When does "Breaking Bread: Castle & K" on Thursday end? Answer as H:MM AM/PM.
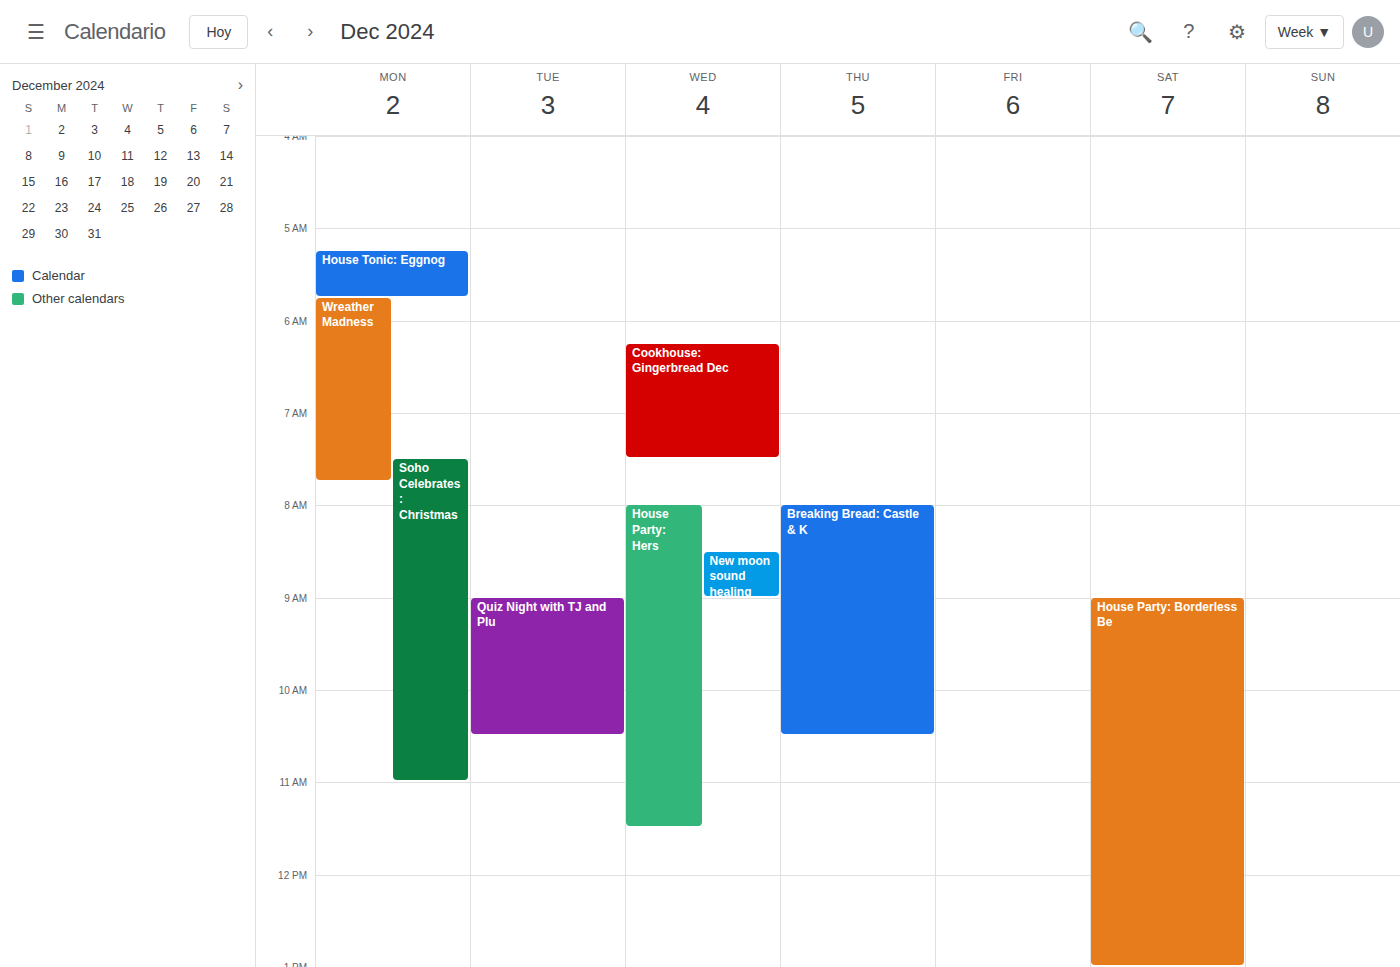
10:30 AM